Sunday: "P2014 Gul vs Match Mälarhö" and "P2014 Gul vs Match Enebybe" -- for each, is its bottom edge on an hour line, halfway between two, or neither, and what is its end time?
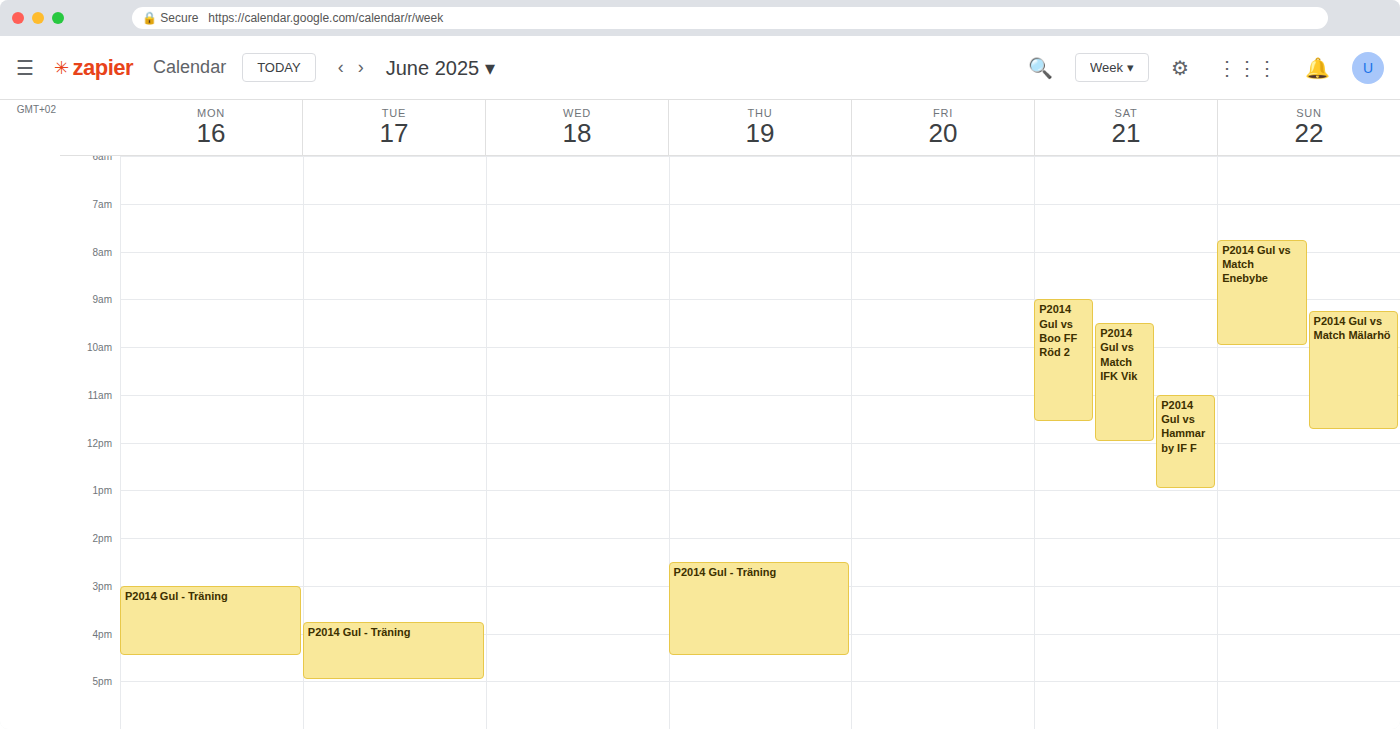
"P2014 Gul vs Match Mälarhö": 11:45 AM, neither: three quarters of the way from the 11 AM line to the 12 PM line. "P2014 Gul vs Match Enebybe": 10:00 AM, exactly on the 10 AM line.